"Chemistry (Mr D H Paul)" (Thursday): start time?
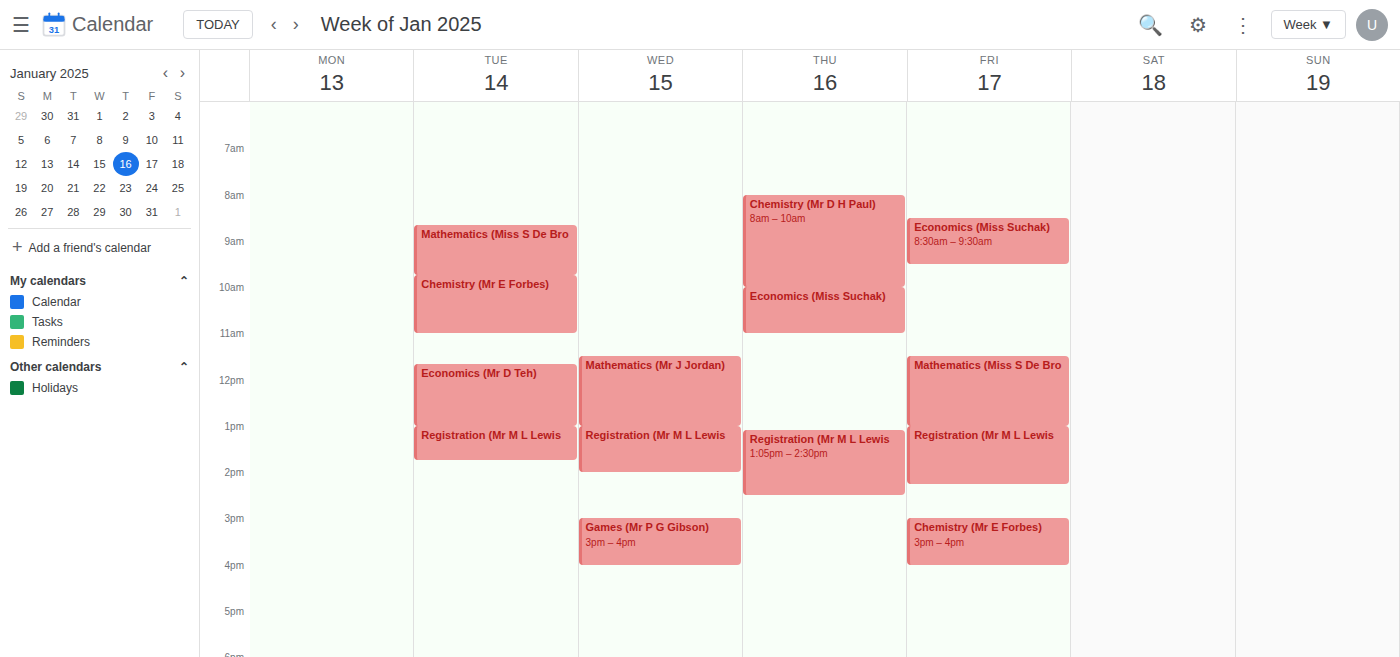
8:00 AM